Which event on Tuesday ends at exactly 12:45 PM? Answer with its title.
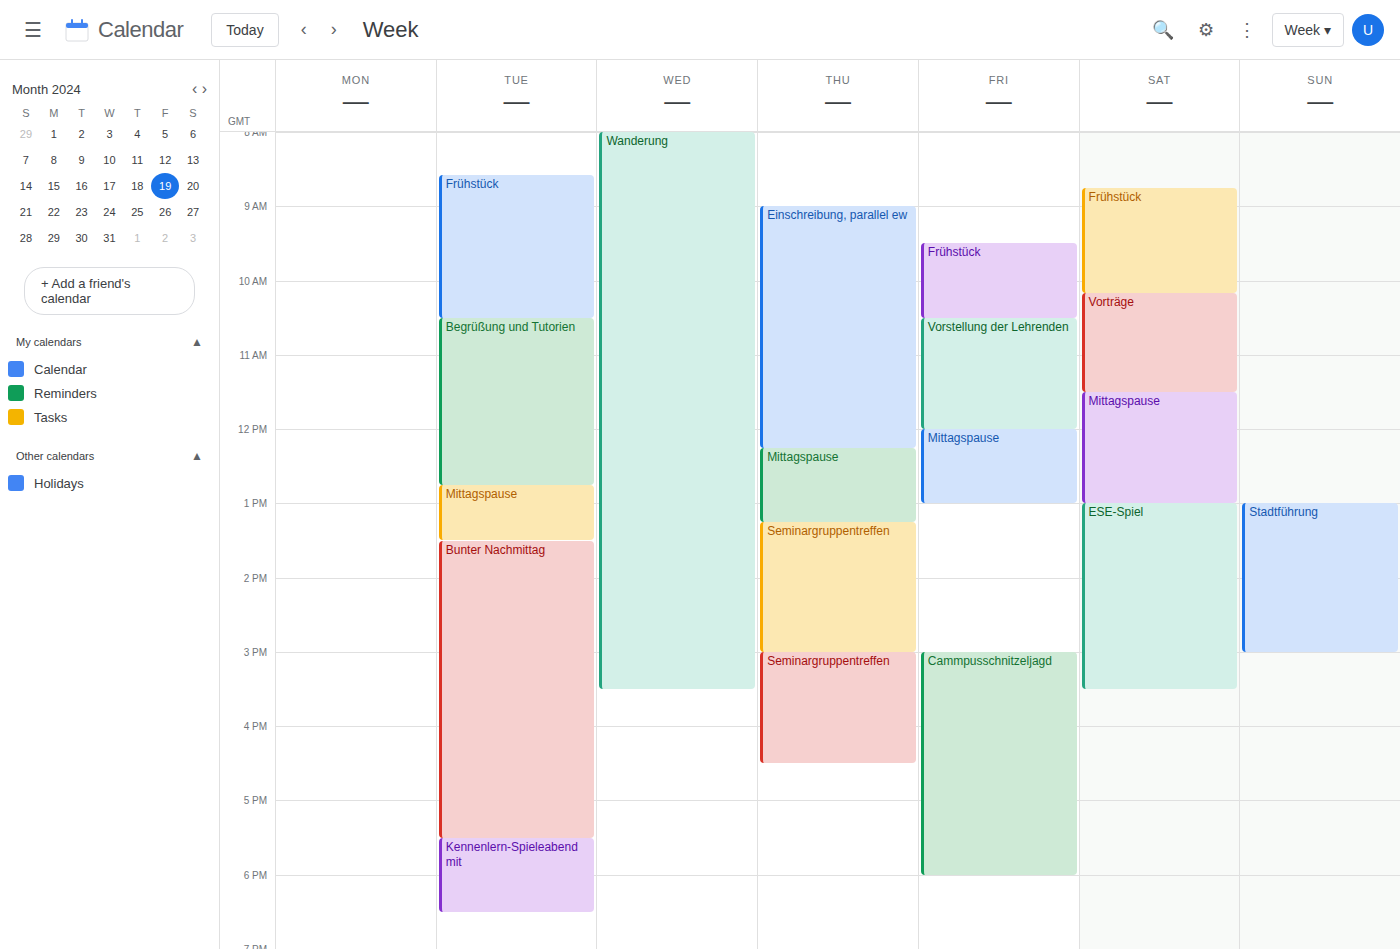
"Begrüßung und Tutorien"